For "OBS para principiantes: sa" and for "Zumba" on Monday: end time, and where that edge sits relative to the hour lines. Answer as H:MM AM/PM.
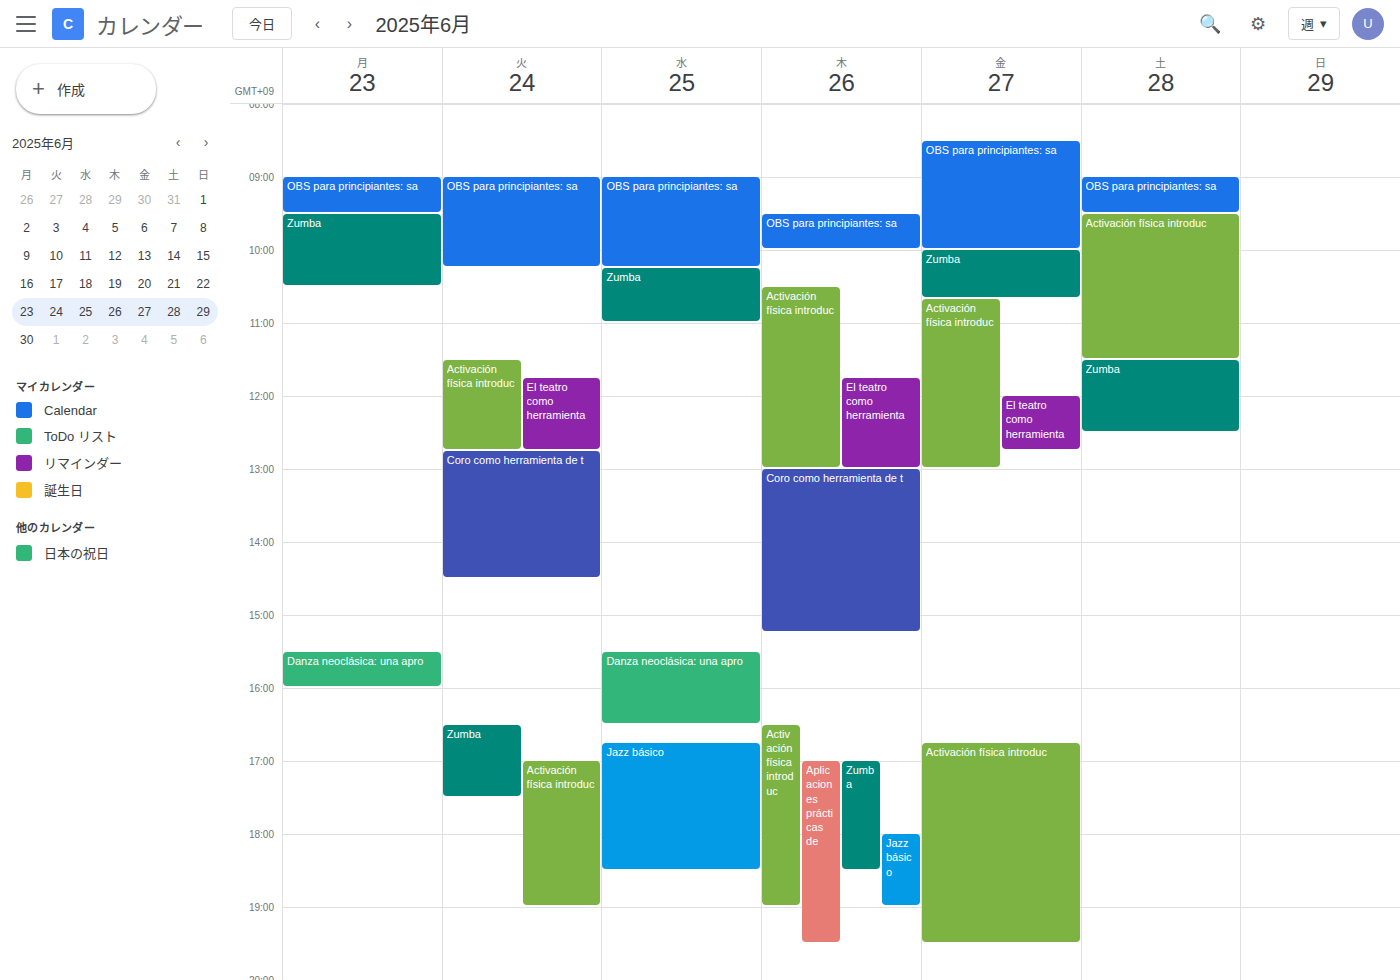
"OBS para principiantes: sa": 9:30 AM, halfway between the 9 AM and 10 AM lines. "Zumba": 10:30 AM, halfway between the 10 AM and 11 AM lines.